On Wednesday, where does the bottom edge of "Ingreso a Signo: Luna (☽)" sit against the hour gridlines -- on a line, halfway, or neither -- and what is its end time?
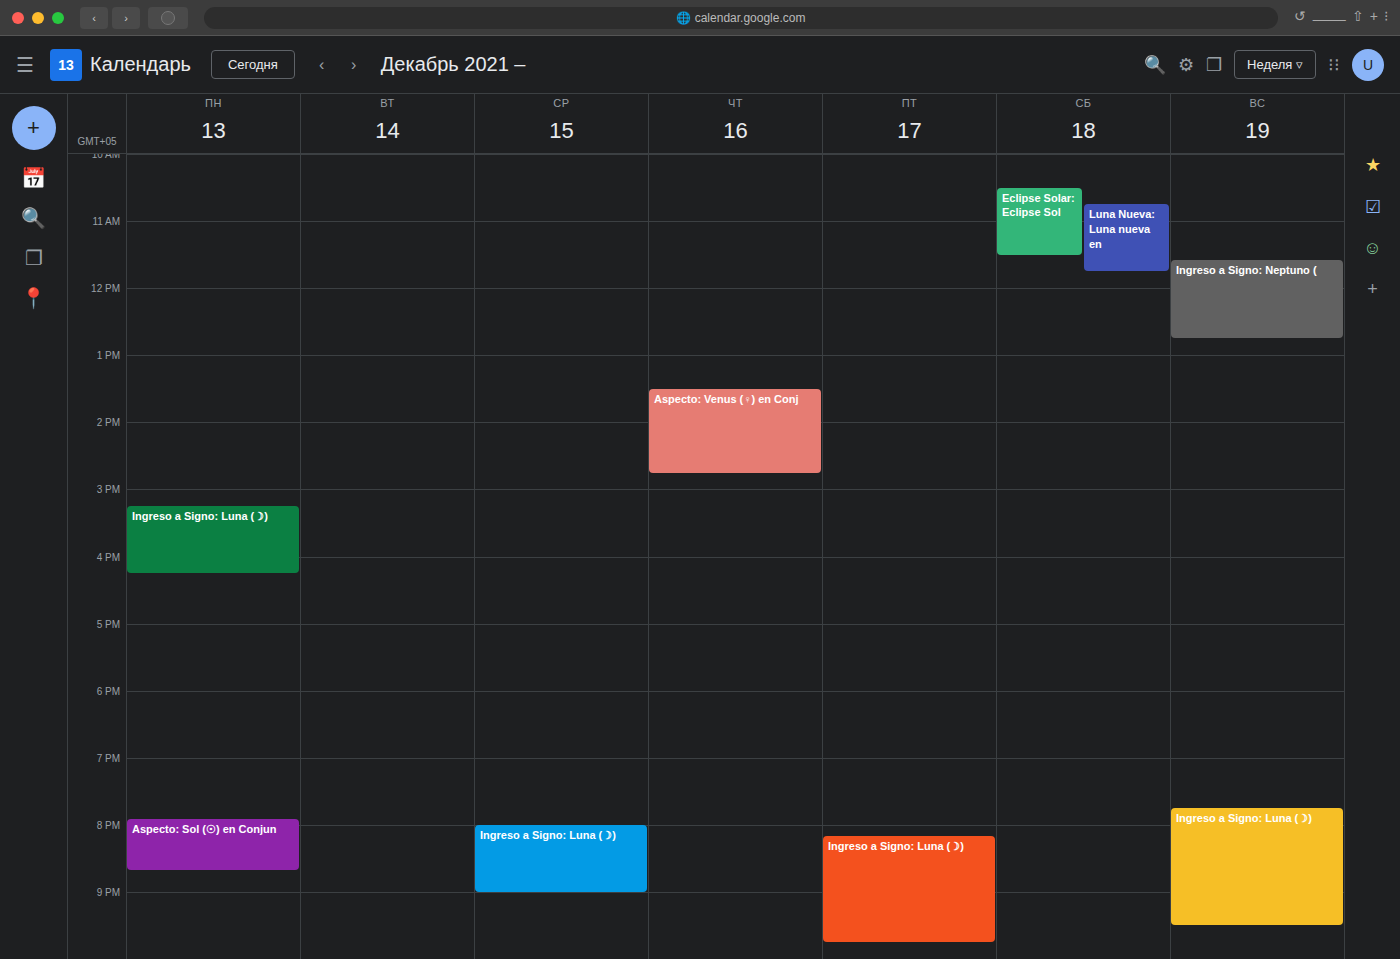
9:00 PM -- exactly on the 9 PM line.